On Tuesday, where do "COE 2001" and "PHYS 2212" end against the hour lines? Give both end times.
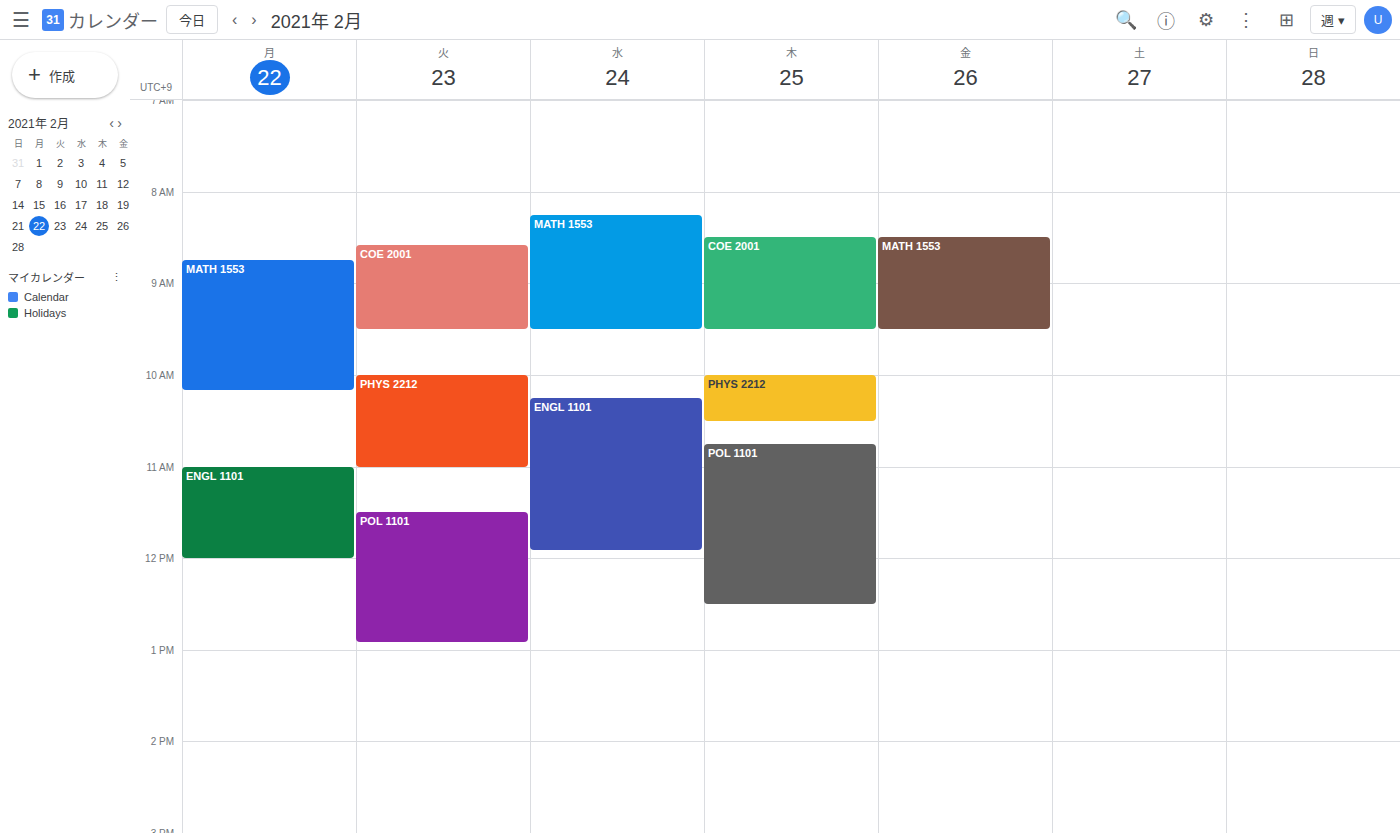
"COE 2001": 9:30 AM, halfway between the 9 AM and 10 AM lines. "PHYS 2212": 11:00 AM, exactly on the 11 AM line.